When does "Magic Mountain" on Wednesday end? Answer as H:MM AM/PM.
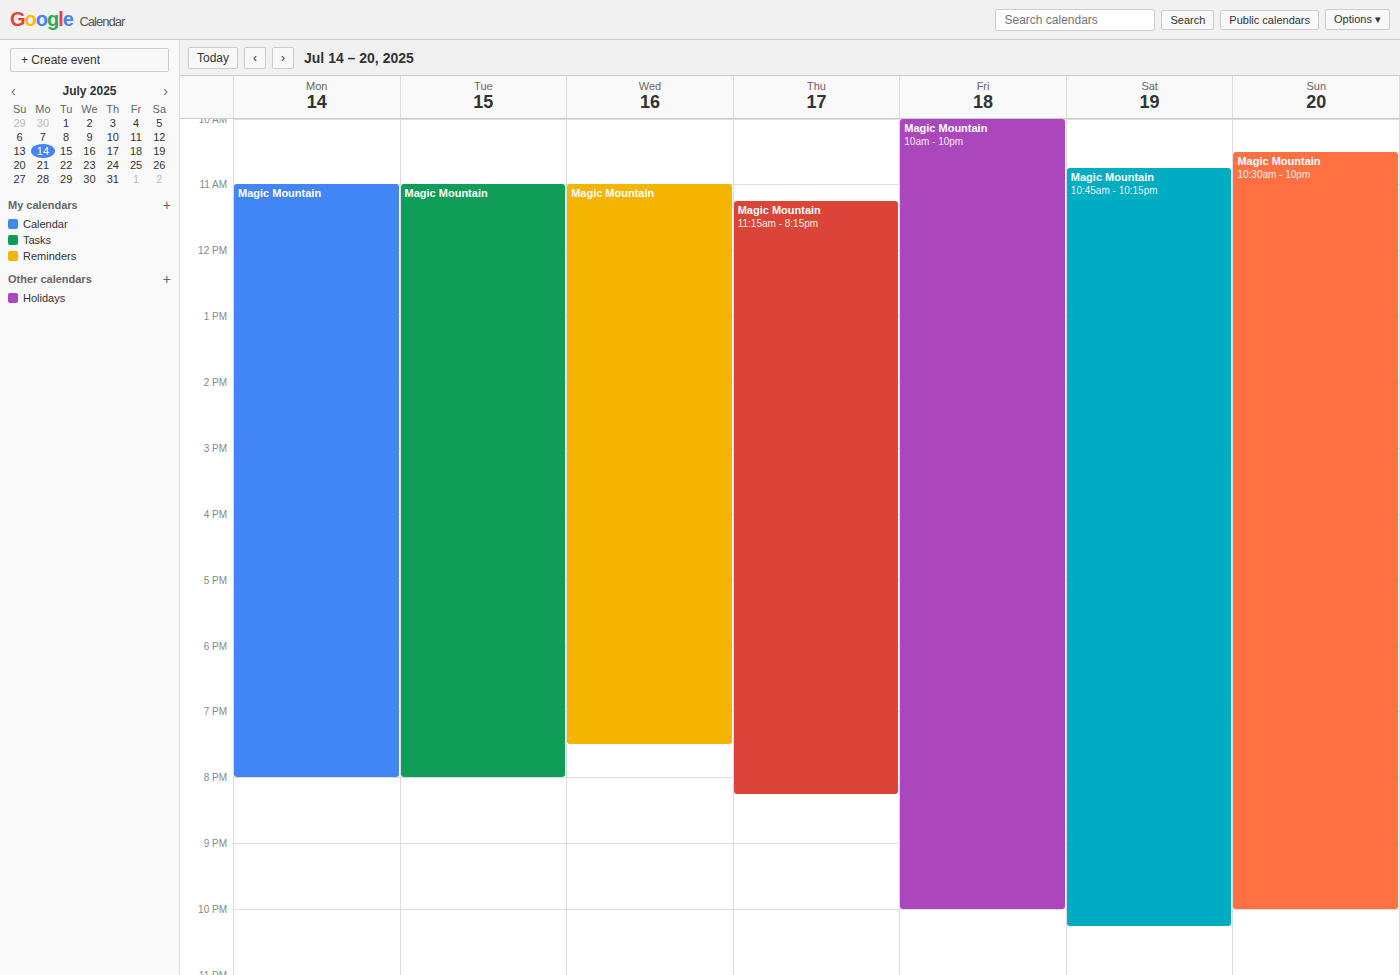
7:30 PM